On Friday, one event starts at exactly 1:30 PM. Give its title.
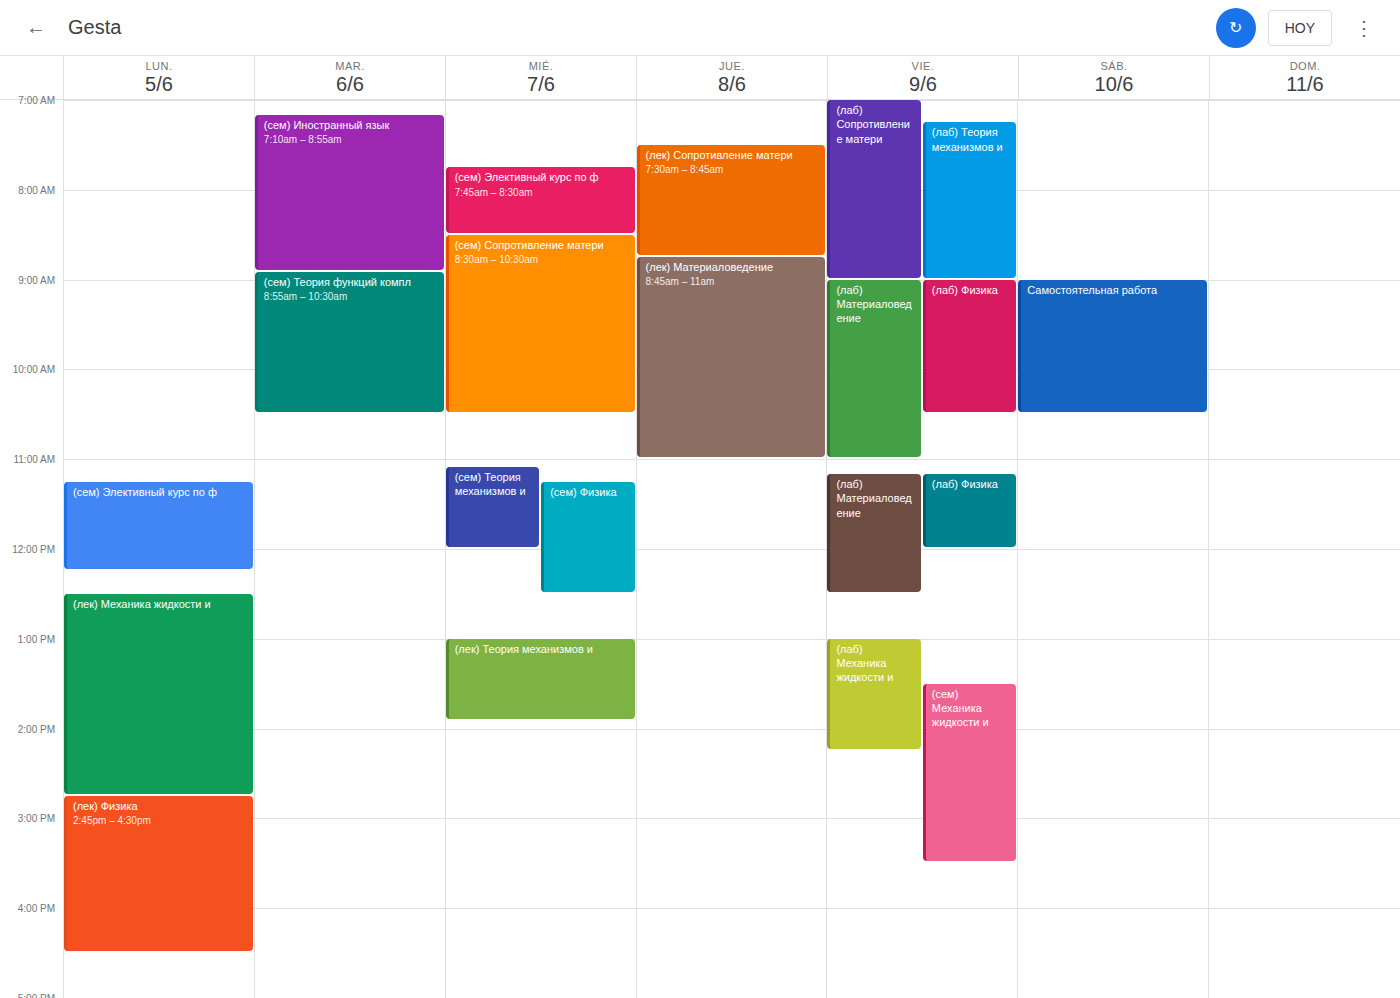
"(сем) Механика жидкости и"